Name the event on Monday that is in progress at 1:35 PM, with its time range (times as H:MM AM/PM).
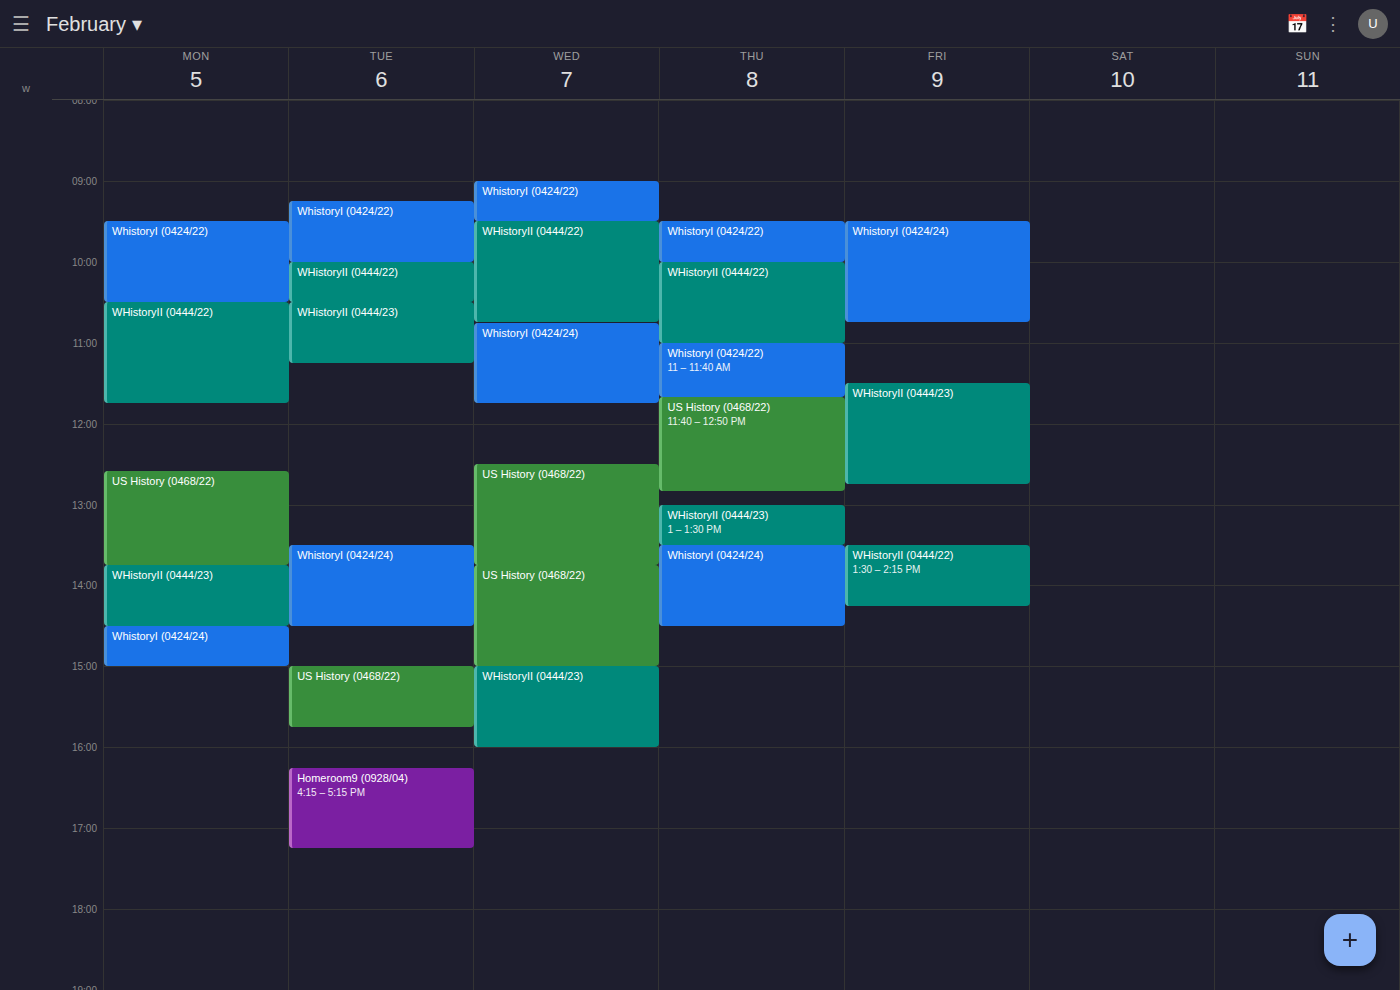
"US History (0468/22)", 12:35 PM to 1:45 PM